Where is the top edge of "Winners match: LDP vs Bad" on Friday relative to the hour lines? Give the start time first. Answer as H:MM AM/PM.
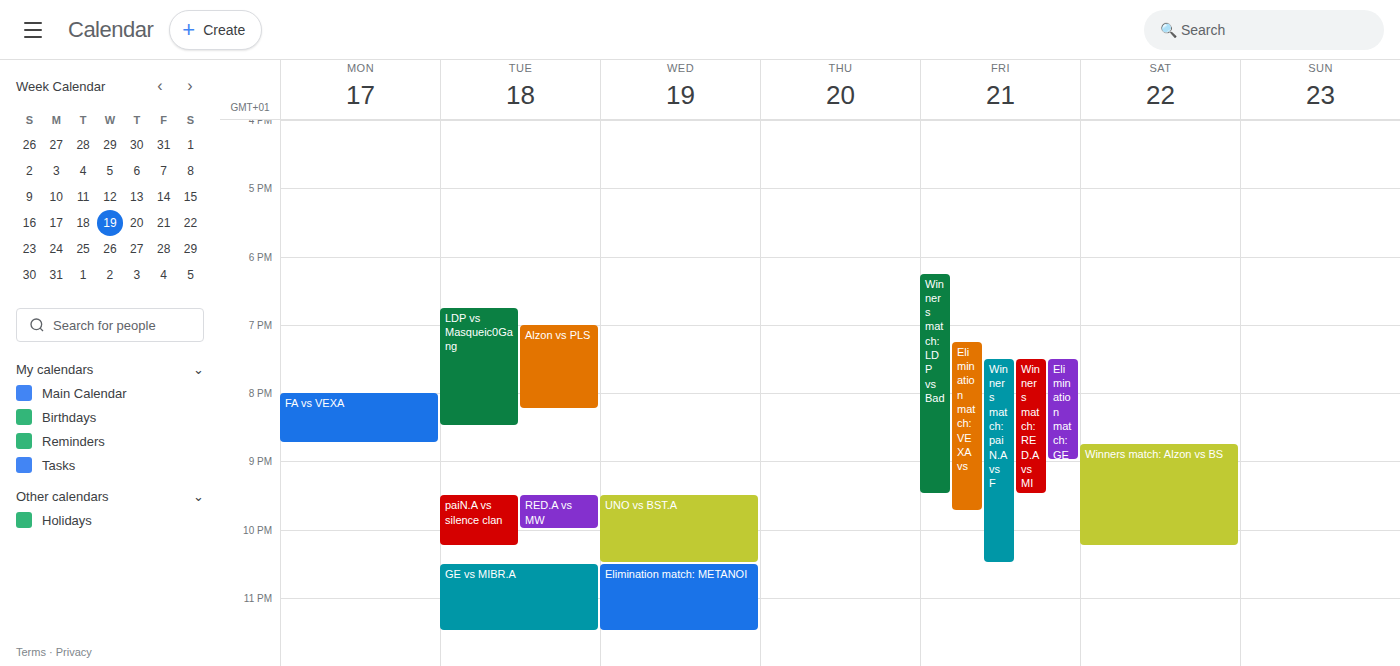
6:15 PM -- neither: a quarter of the way from the 6 PM line to the 7 PM line.